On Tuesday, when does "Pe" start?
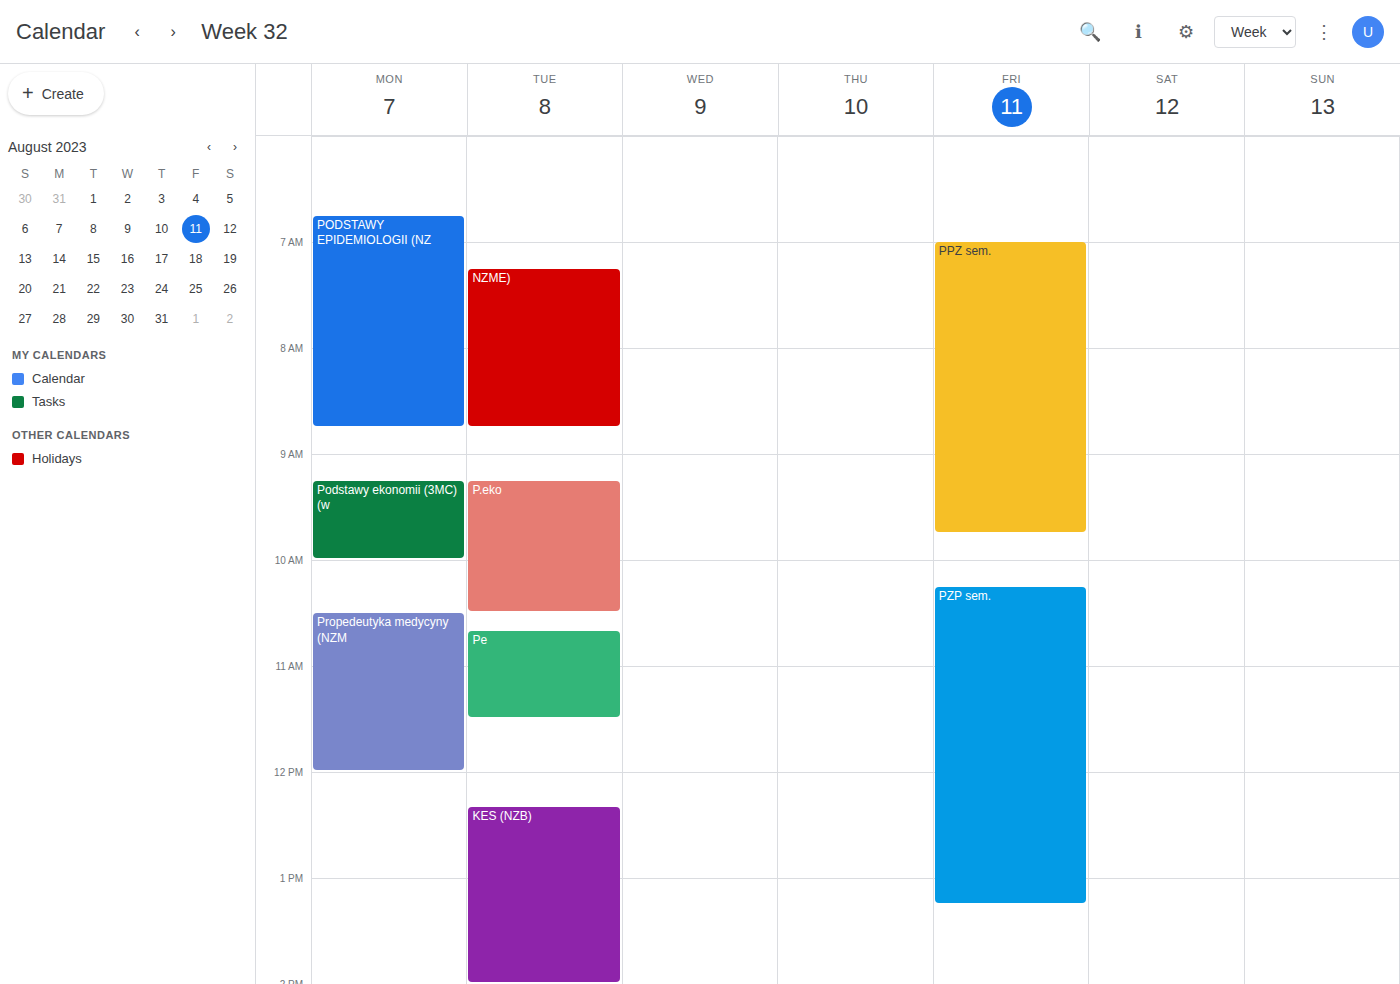
10:40 AM